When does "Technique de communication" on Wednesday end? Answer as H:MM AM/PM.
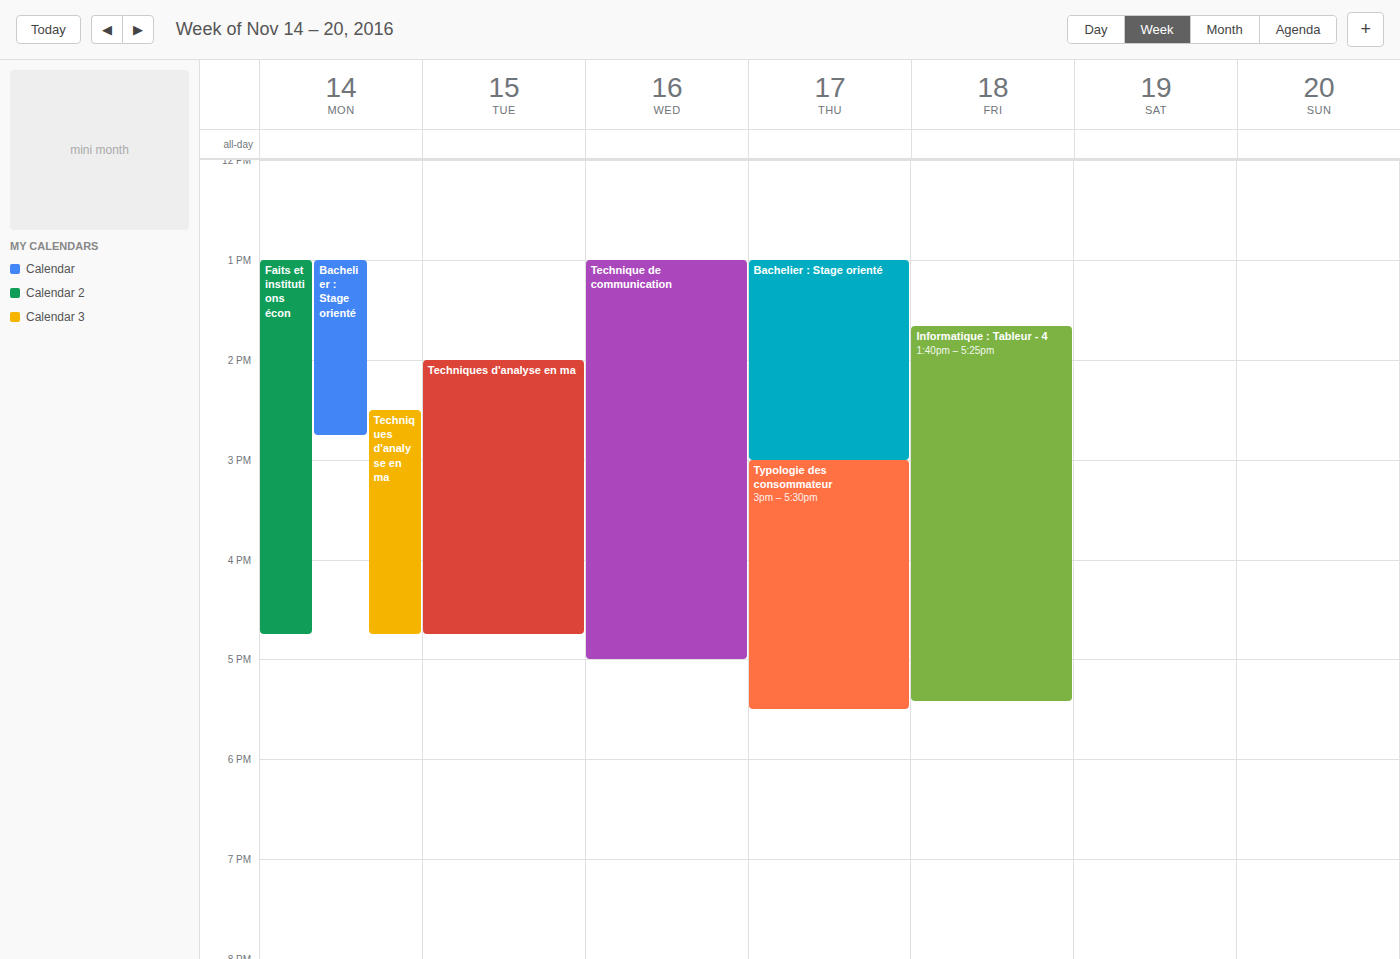
5:00 PM